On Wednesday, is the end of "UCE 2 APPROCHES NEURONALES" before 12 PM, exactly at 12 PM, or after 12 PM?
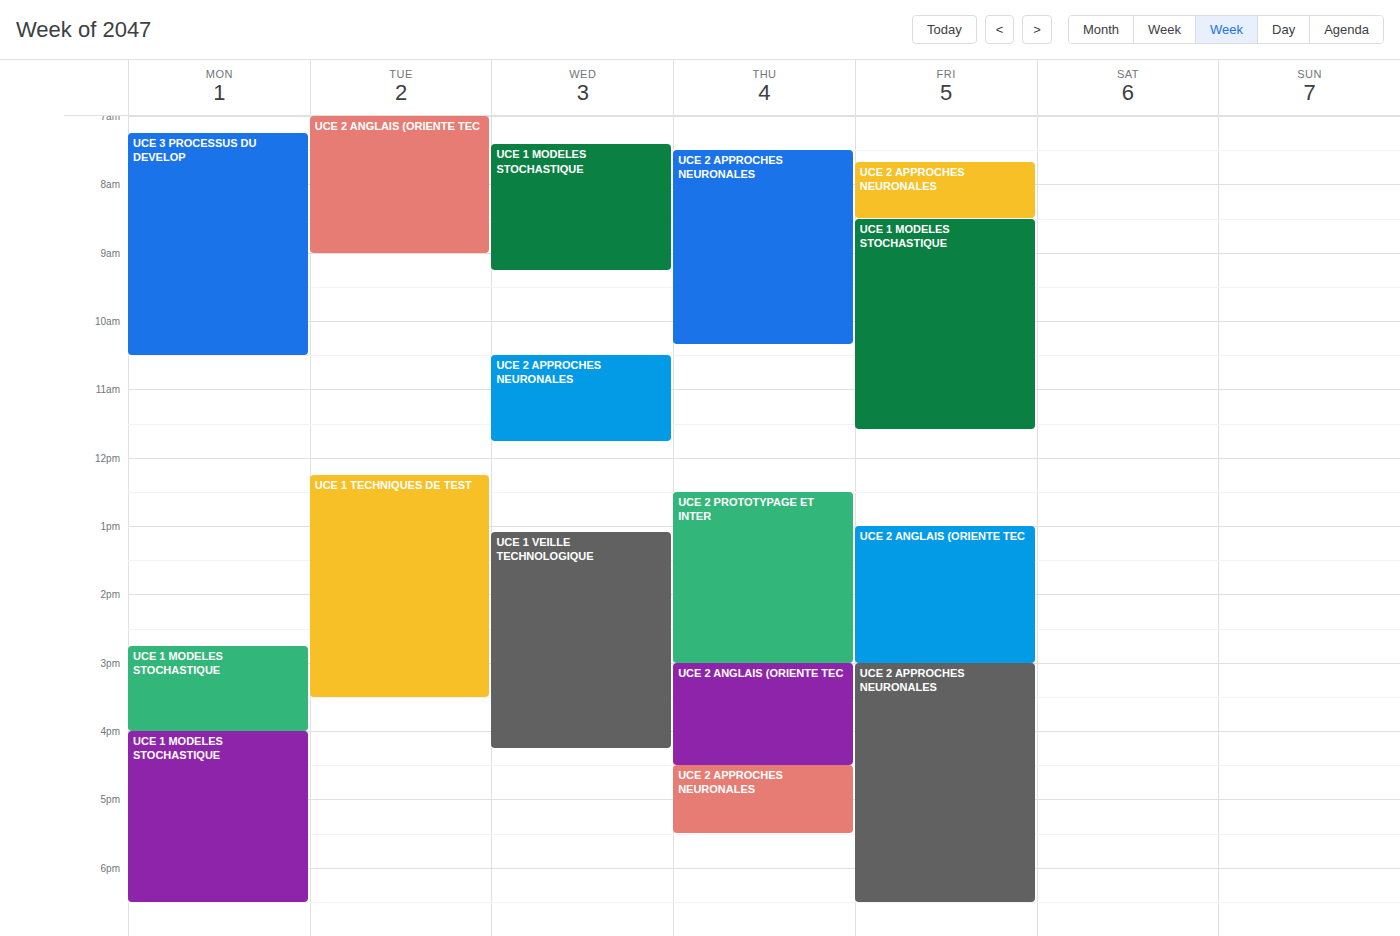
11:45 AM -- before 12 PM, 15 minutes above the 12 PM line.